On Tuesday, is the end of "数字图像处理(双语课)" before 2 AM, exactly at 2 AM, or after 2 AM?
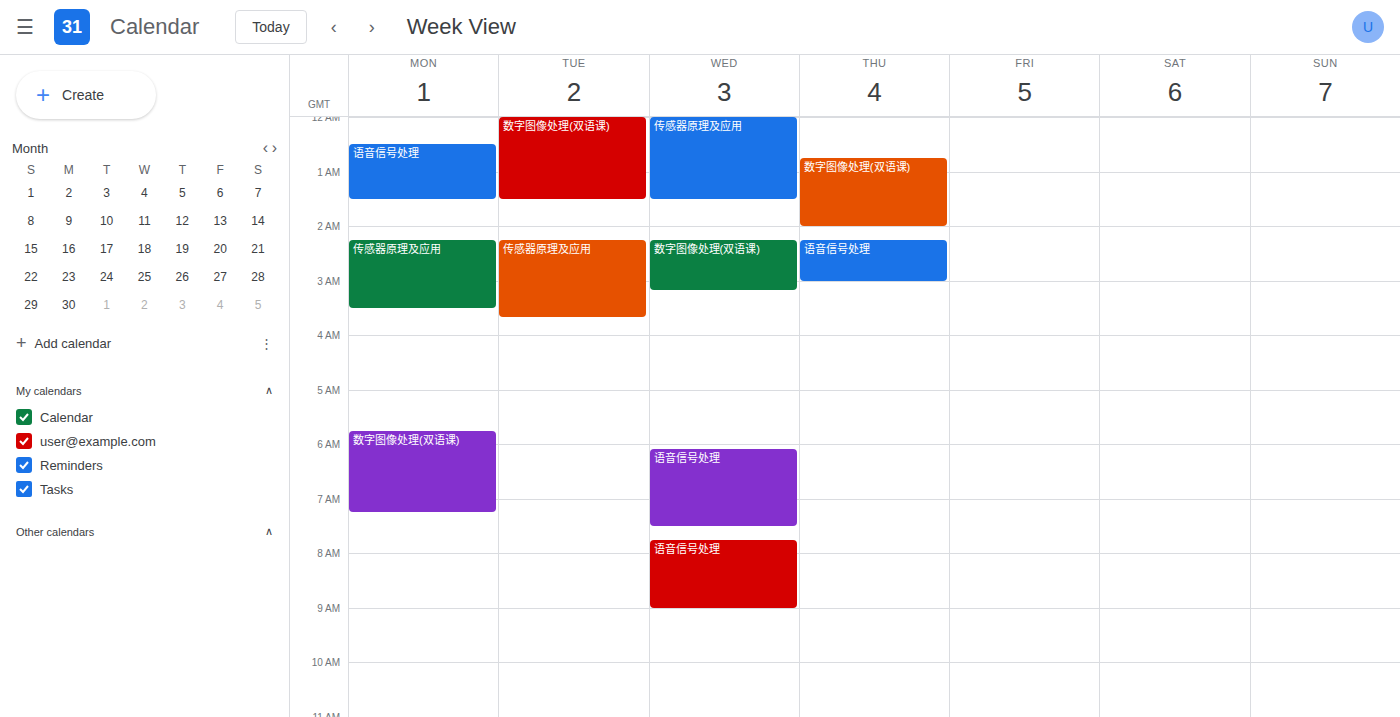
1:30 AM -- before 2 AM, 30 minutes above the 2 AM line.